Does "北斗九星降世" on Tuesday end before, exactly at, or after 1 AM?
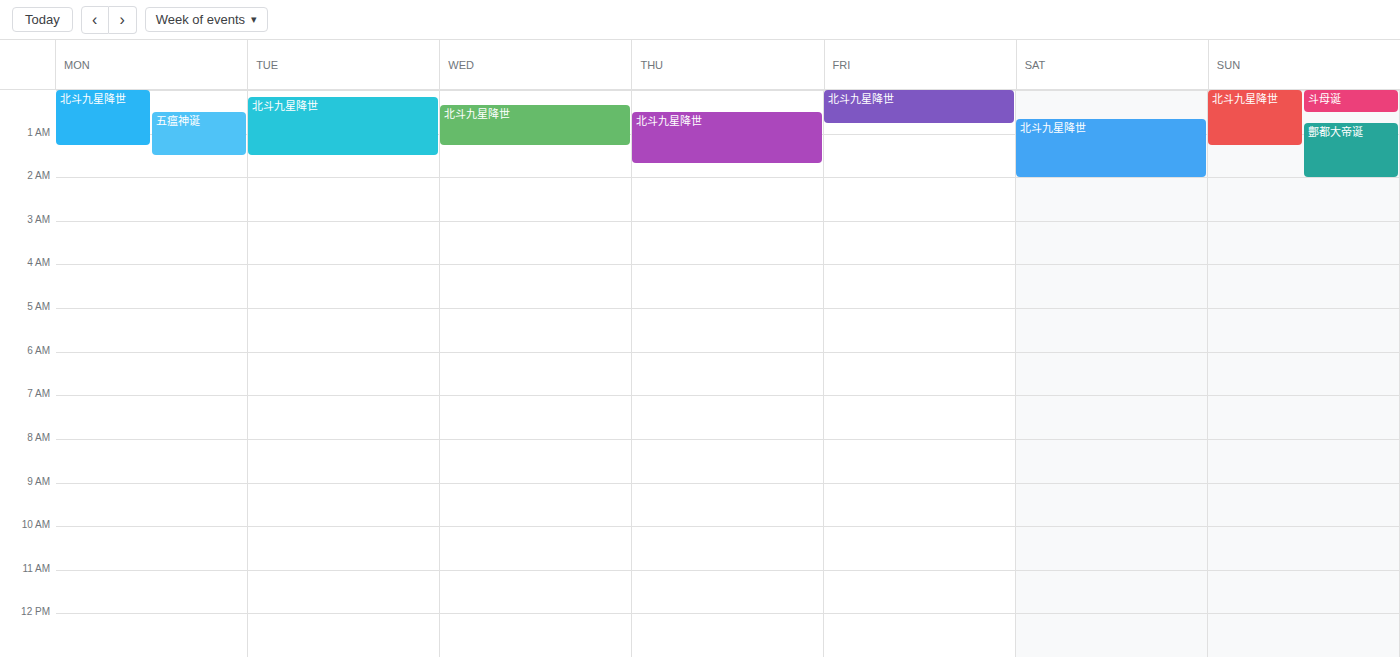
1:30 AM -- after 1 AM, 30 minutes below the 1 AM line.